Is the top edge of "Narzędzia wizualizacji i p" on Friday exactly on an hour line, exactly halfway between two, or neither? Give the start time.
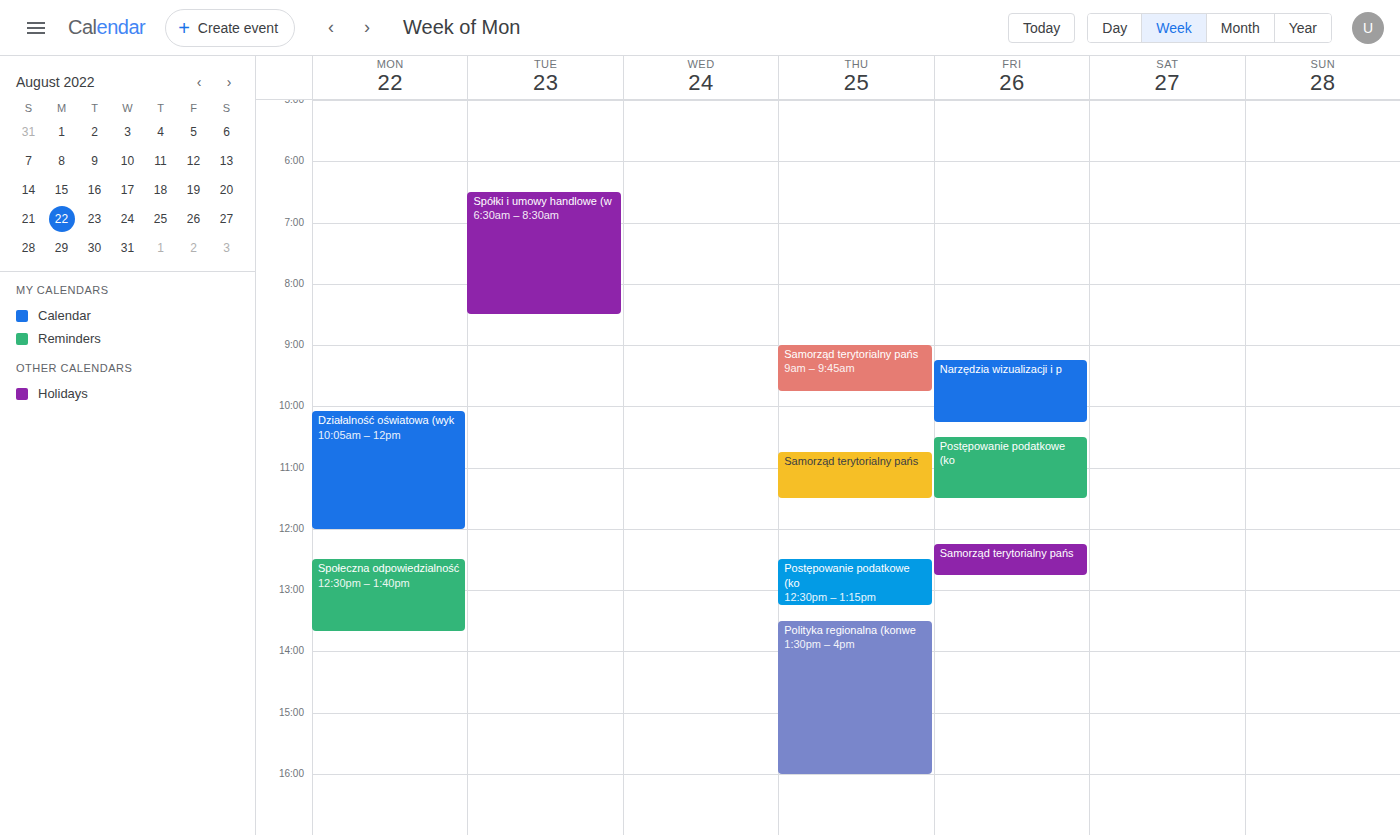
09:15 -- neither: a quarter of the way from the 09:00 line to the 10:00 line.